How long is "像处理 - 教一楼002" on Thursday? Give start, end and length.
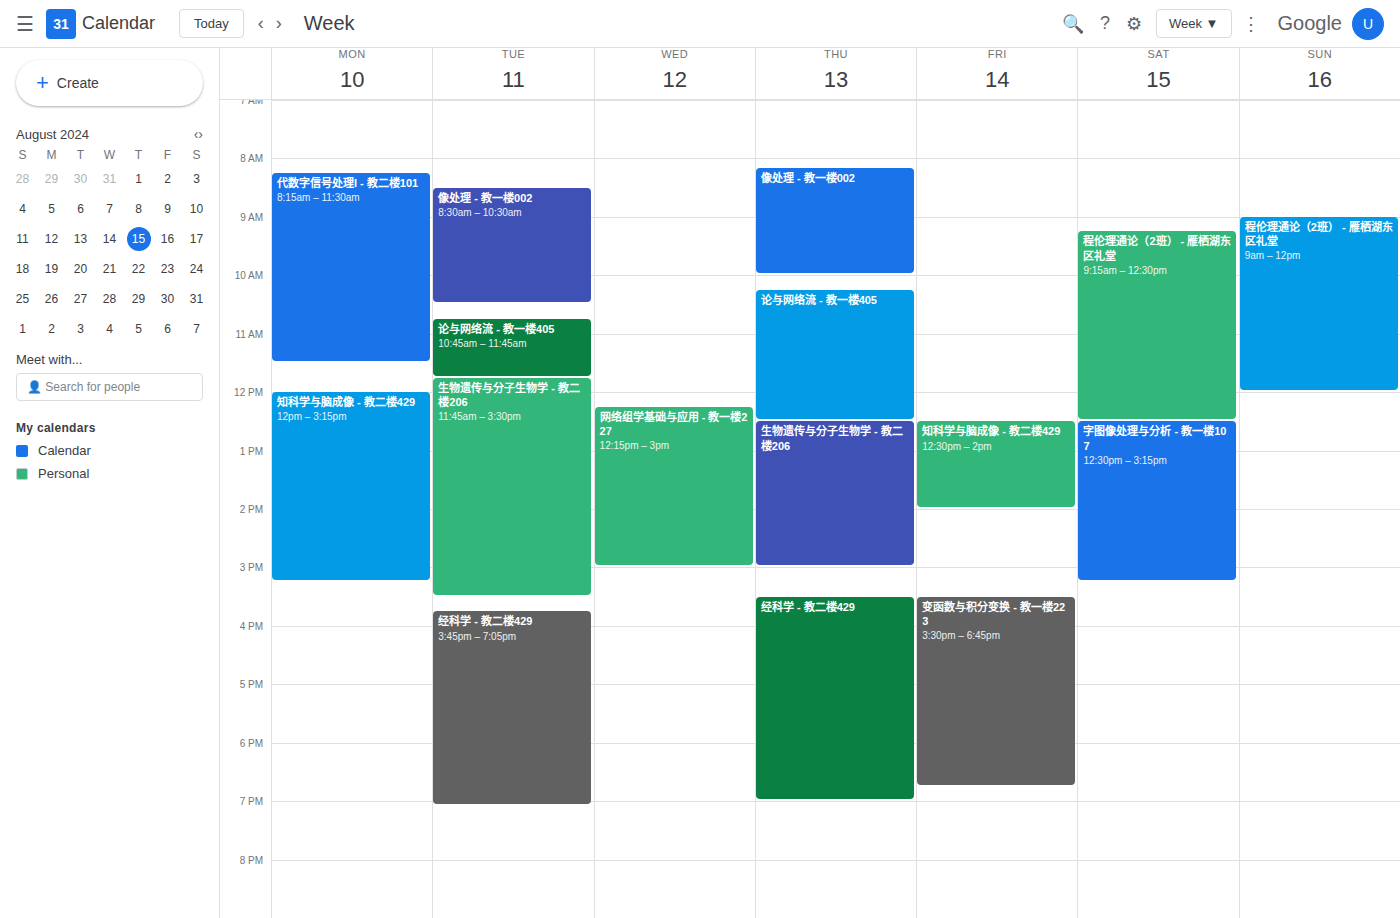
8:10 AM to 10:00 AM, 1 hour 50 minutes